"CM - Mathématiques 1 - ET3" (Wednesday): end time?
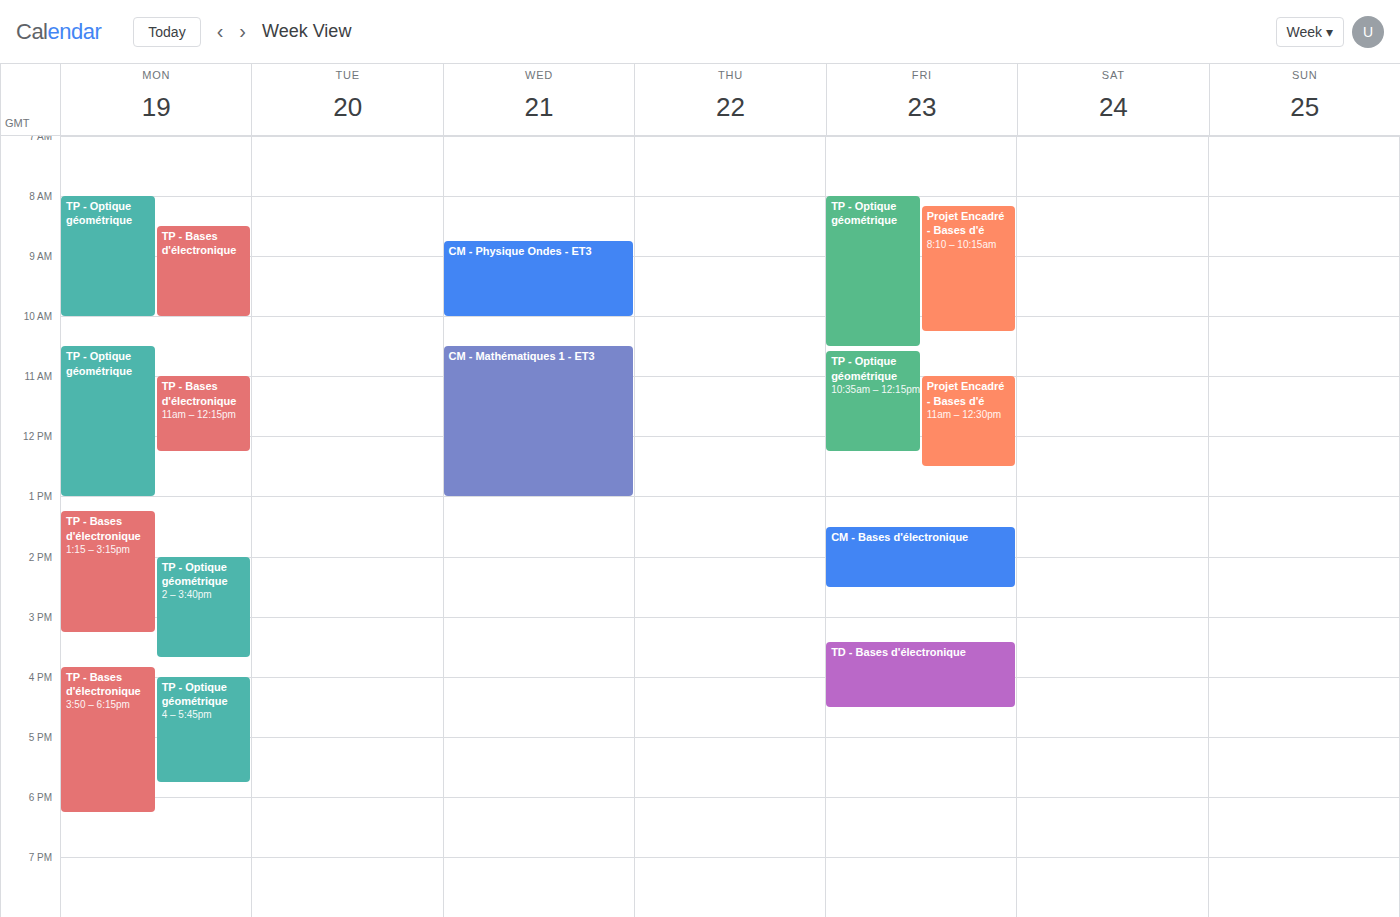
1:00 PM